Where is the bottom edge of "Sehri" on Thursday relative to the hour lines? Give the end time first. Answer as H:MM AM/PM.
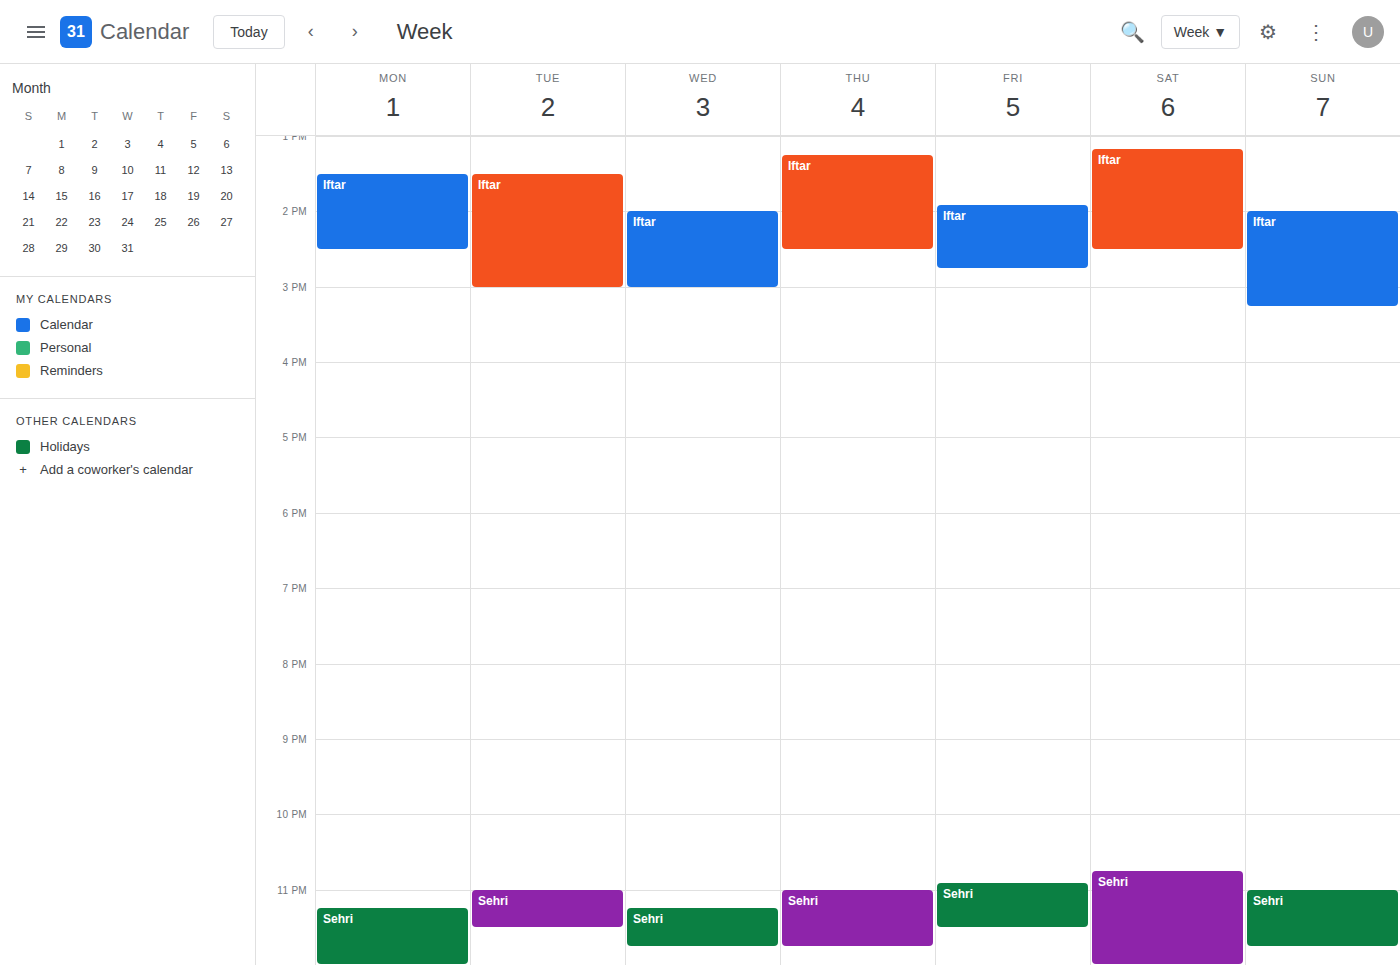
11:45 PM -- neither: three quarters of the way from the 11 PM line to the 12 AM line.